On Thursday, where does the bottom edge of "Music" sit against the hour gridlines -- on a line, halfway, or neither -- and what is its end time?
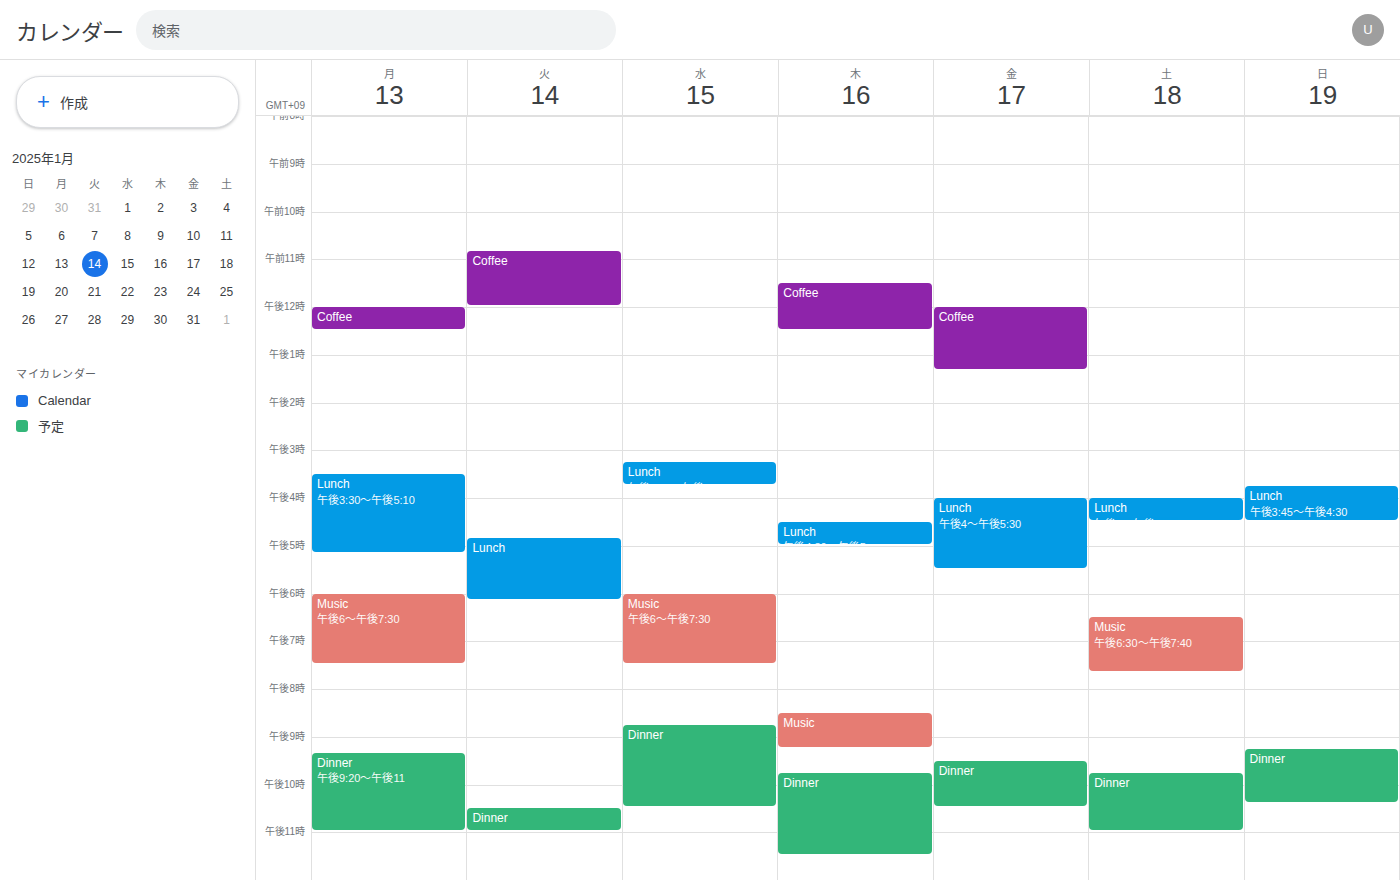
21:15 -- neither: a quarter of the way from the 21:00 line to the 22:00 line.